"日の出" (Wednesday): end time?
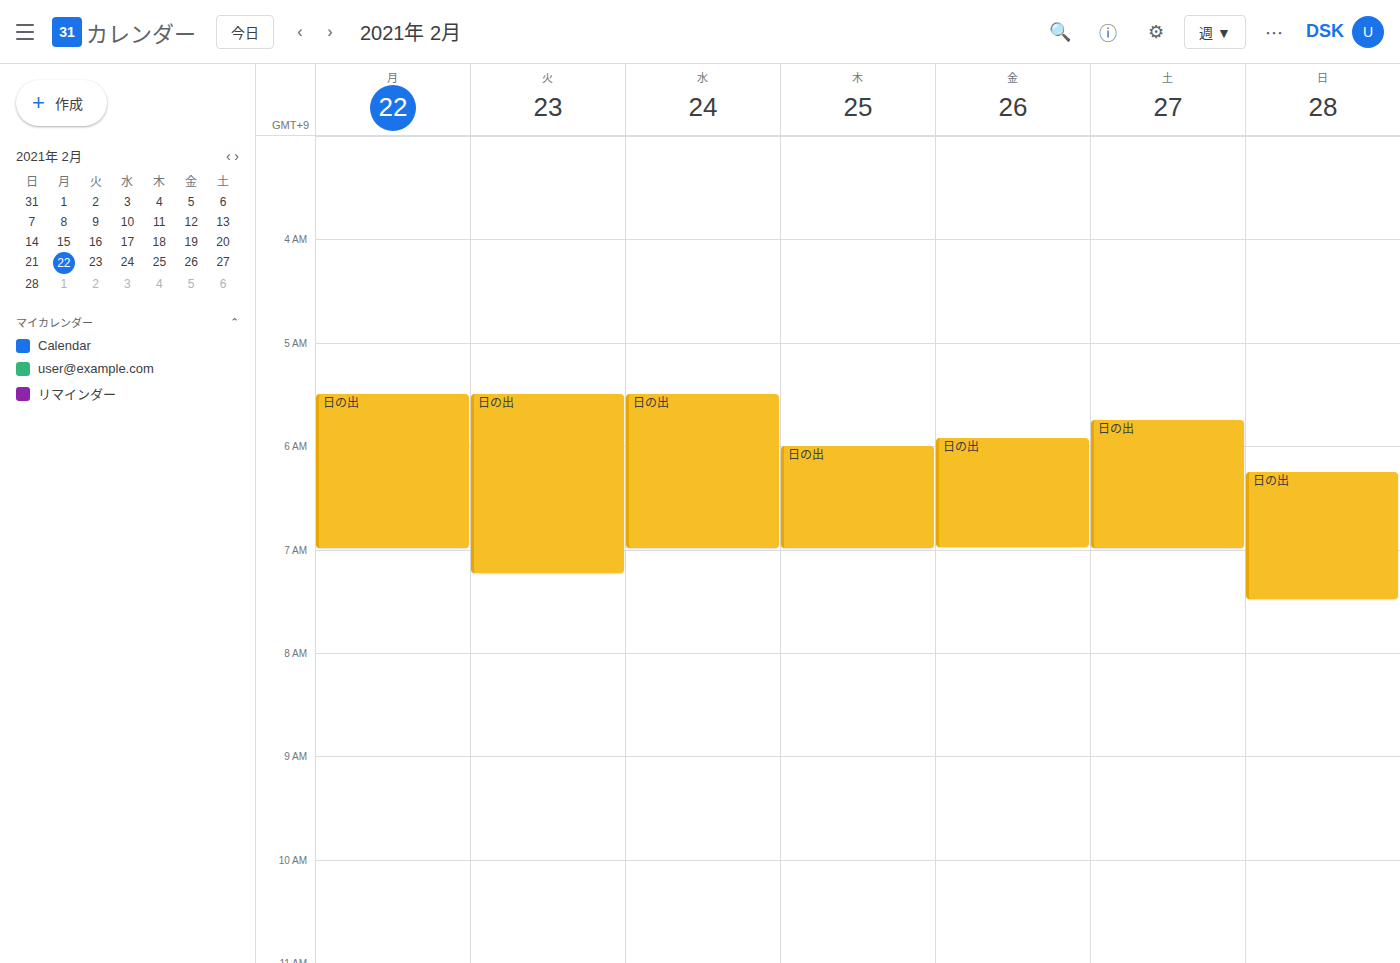
7:00 AM